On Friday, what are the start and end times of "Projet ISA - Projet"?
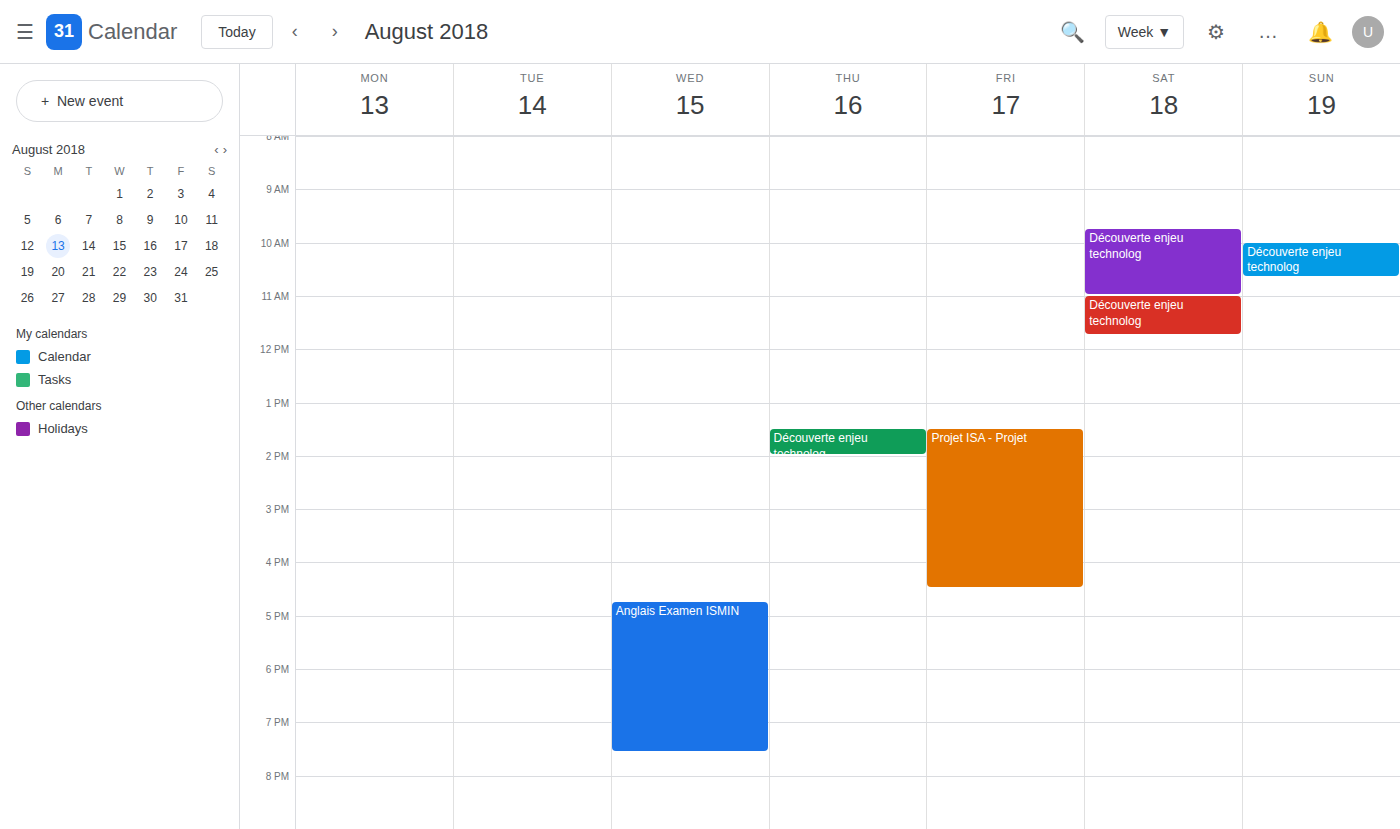
1:30 PM to 4:30 PM